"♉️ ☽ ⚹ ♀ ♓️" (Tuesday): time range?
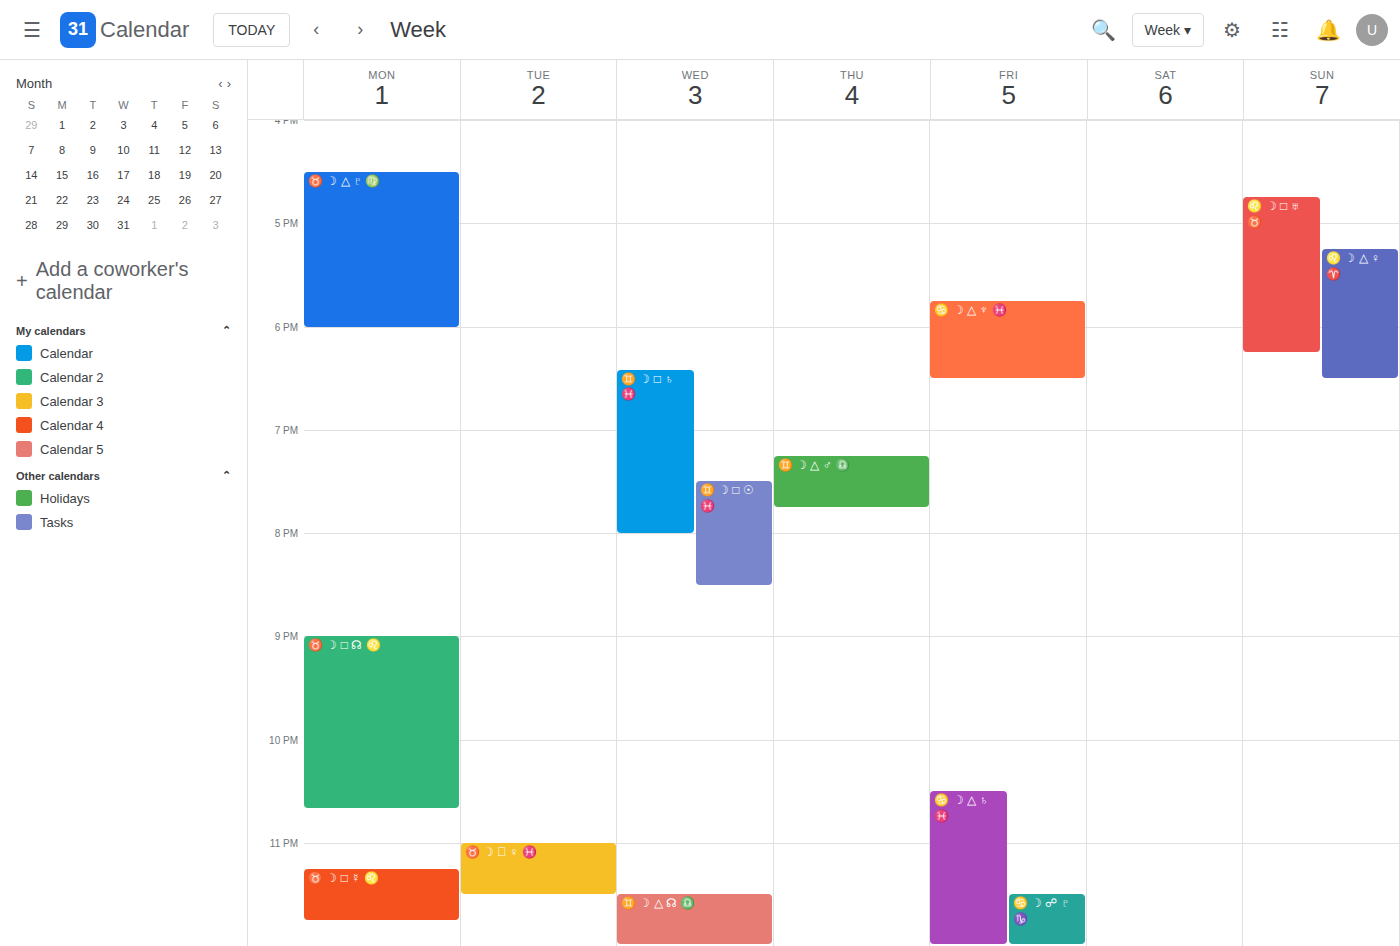
11:00 PM to 11:30 PM